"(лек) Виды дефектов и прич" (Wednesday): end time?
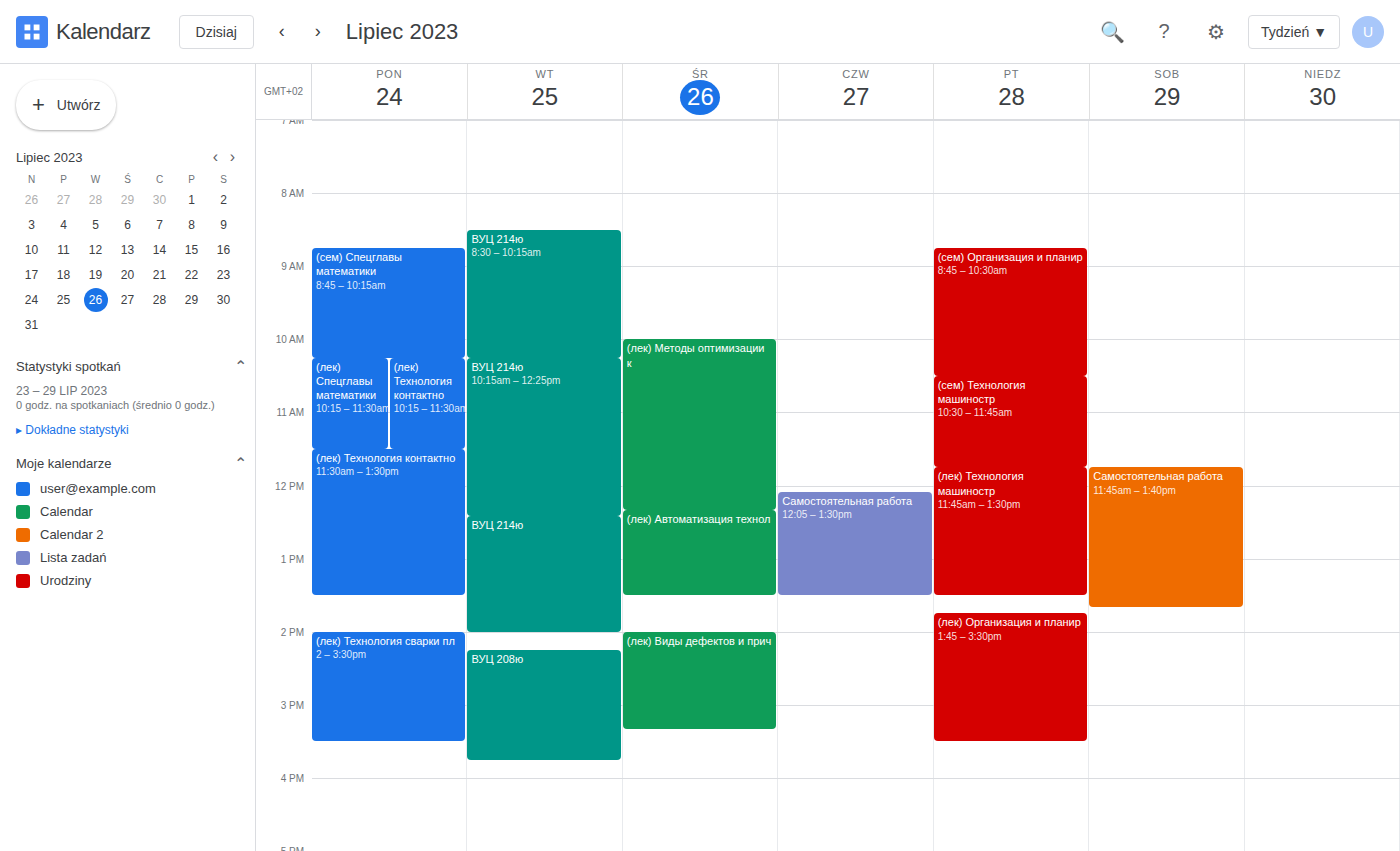
15:20